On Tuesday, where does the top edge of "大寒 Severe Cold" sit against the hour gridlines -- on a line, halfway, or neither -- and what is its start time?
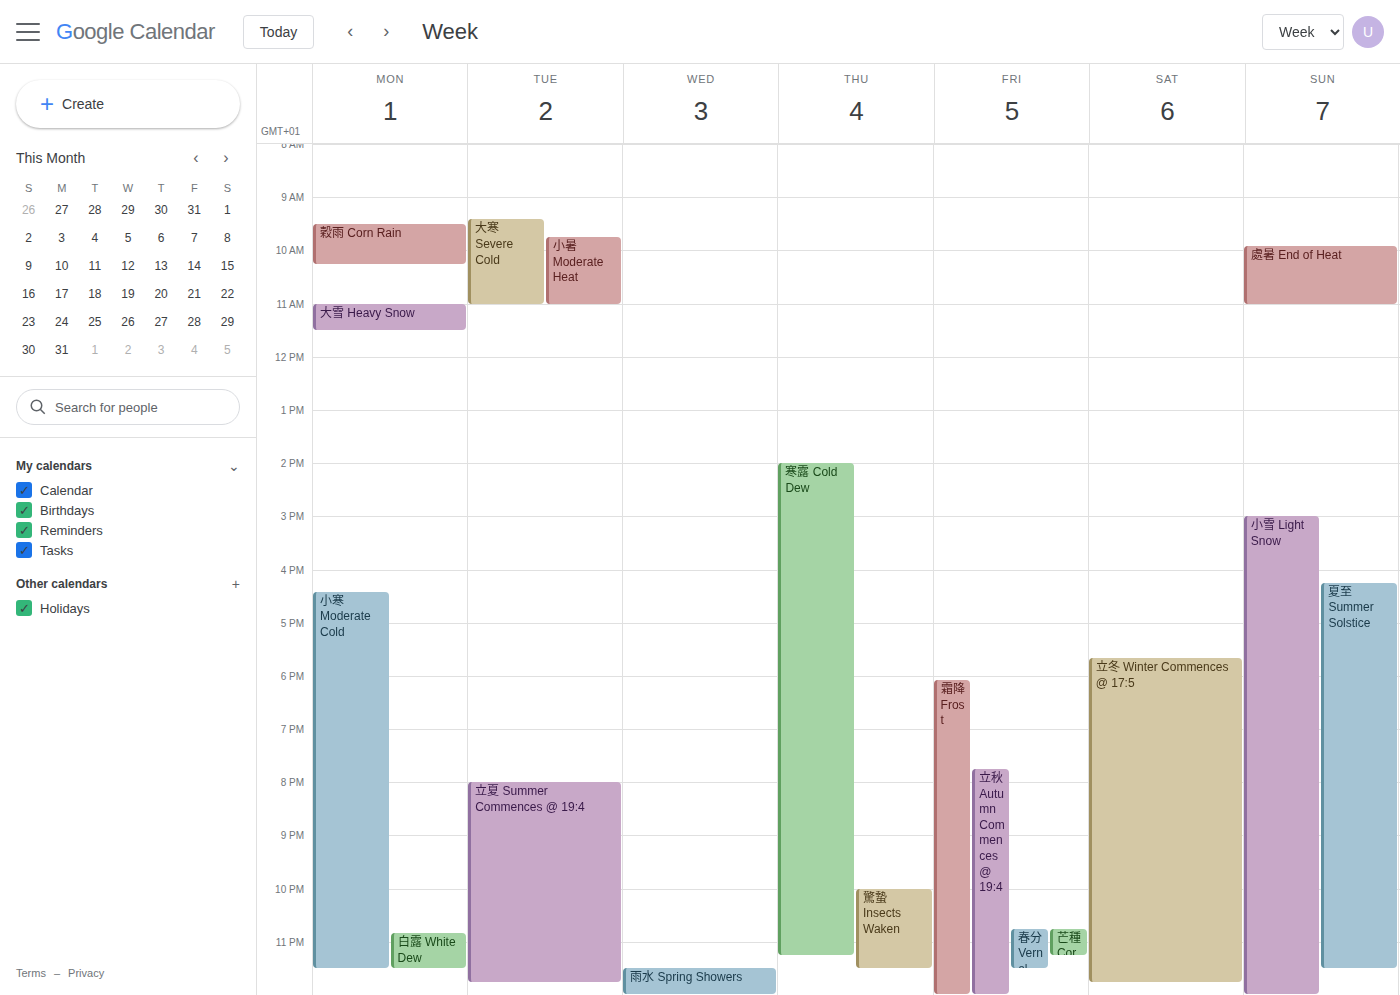
09:25 -- neither: 25 minutes below the 09:00 line and 35 minutes above the 10:00 line.